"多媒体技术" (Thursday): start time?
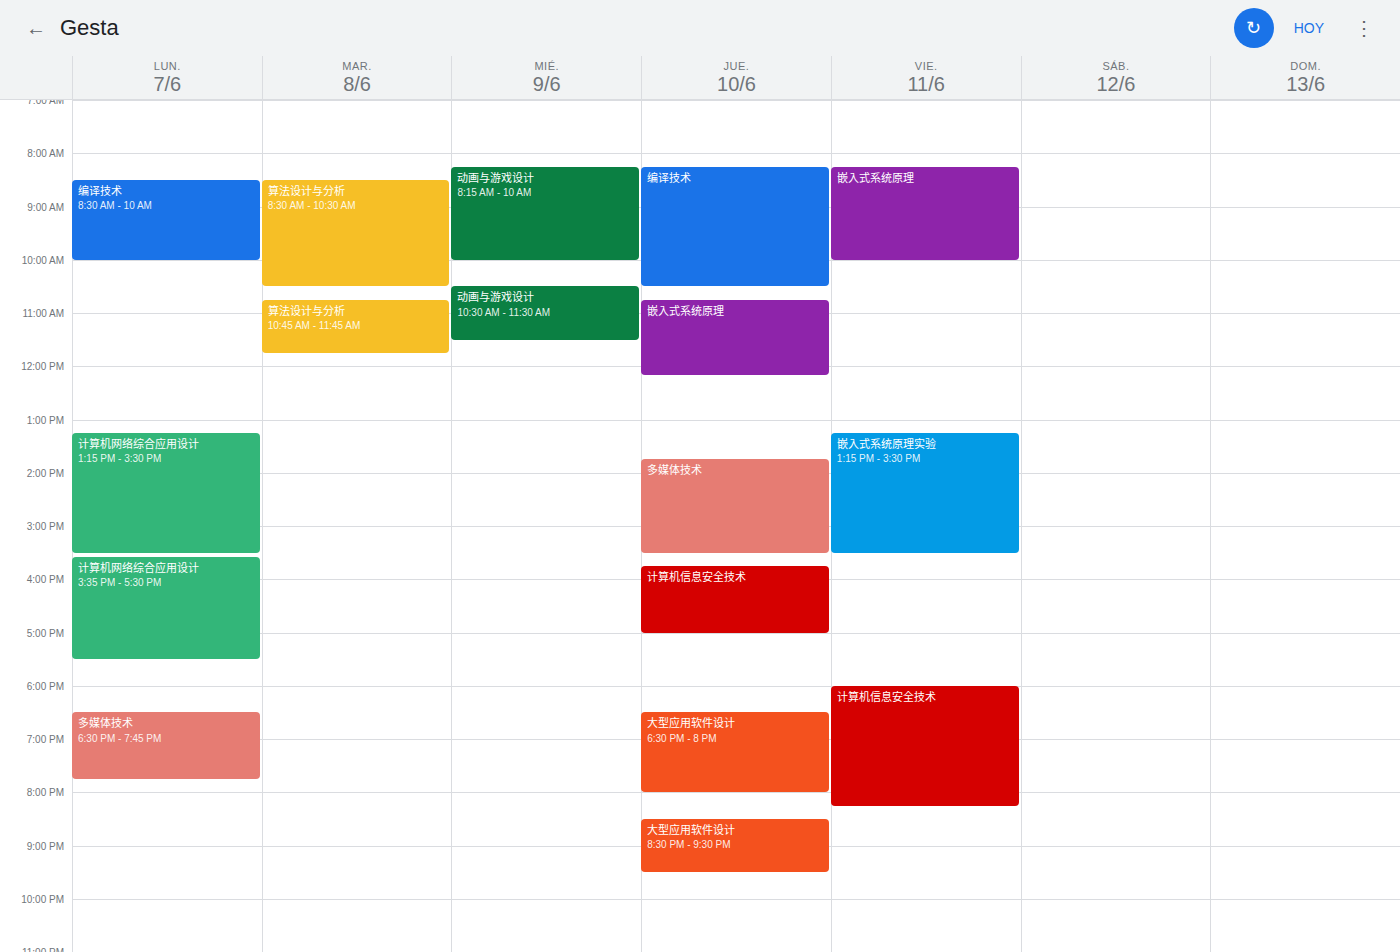
1:45 PM